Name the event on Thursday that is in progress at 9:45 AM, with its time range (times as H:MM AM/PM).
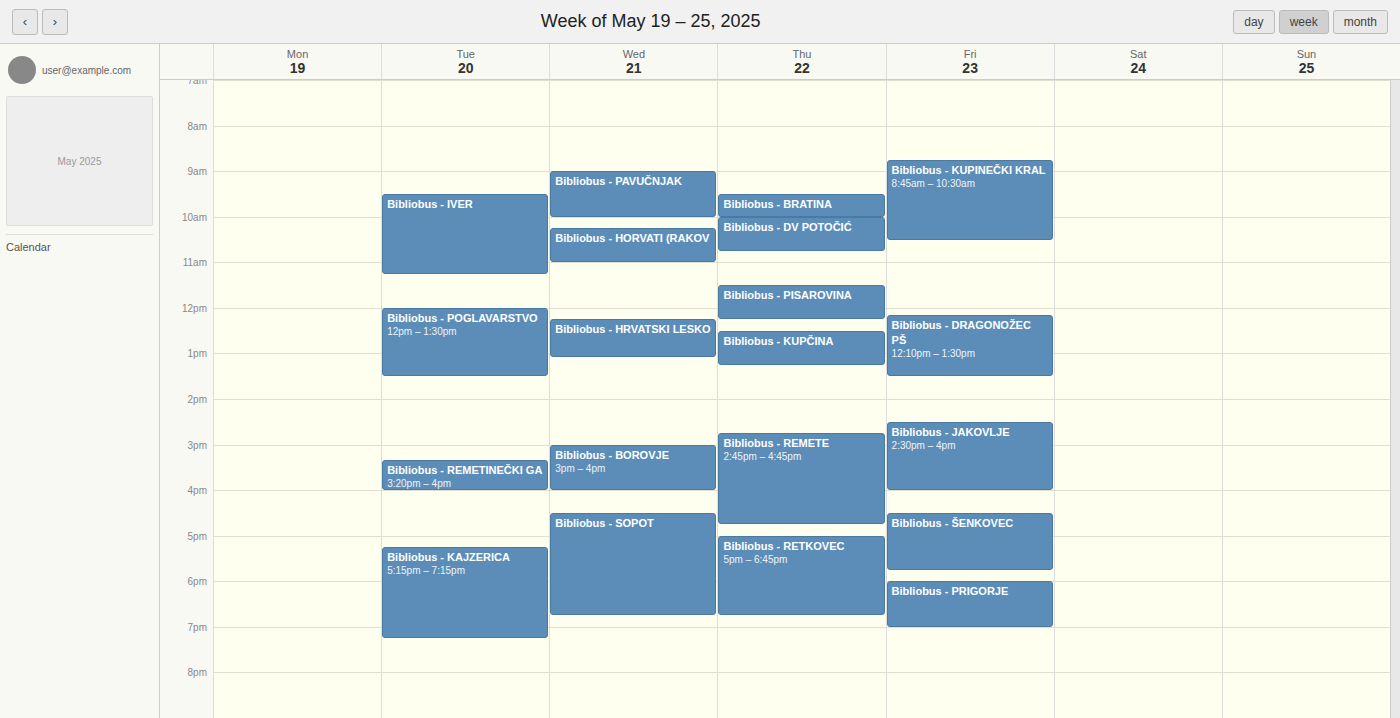
"Bibliobus - BRATINA", 9:30 AM to 10:00 AM